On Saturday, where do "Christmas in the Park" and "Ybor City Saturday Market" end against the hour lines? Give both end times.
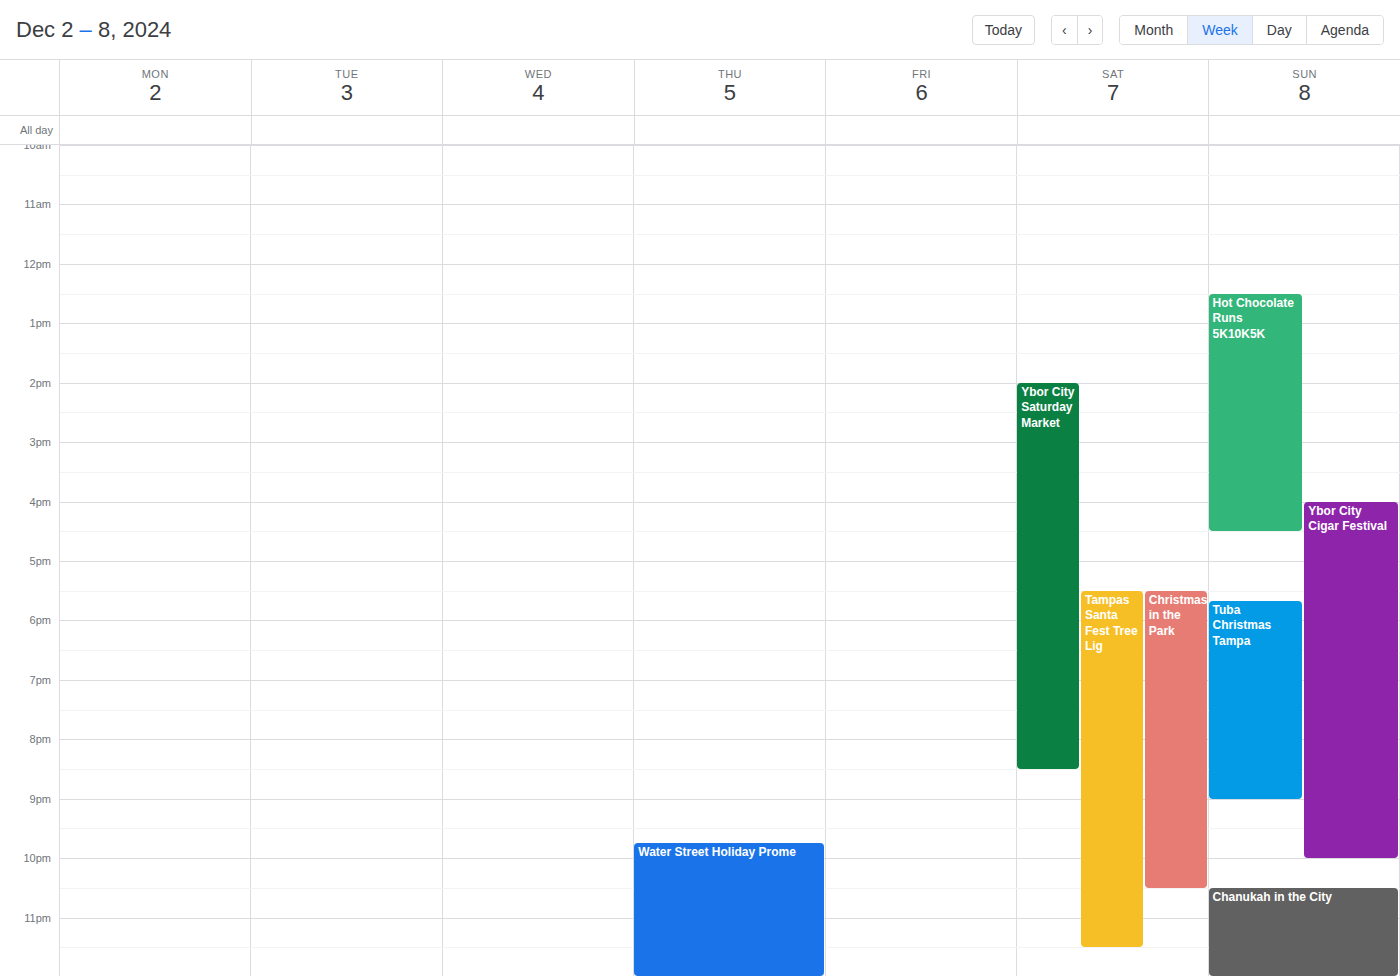
"Christmas in the Park": 10:30 PM, halfway between the 10 PM and 11 PM lines. "Ybor City Saturday Market": 8:30 PM, halfway between the 8 PM and 9 PM lines.